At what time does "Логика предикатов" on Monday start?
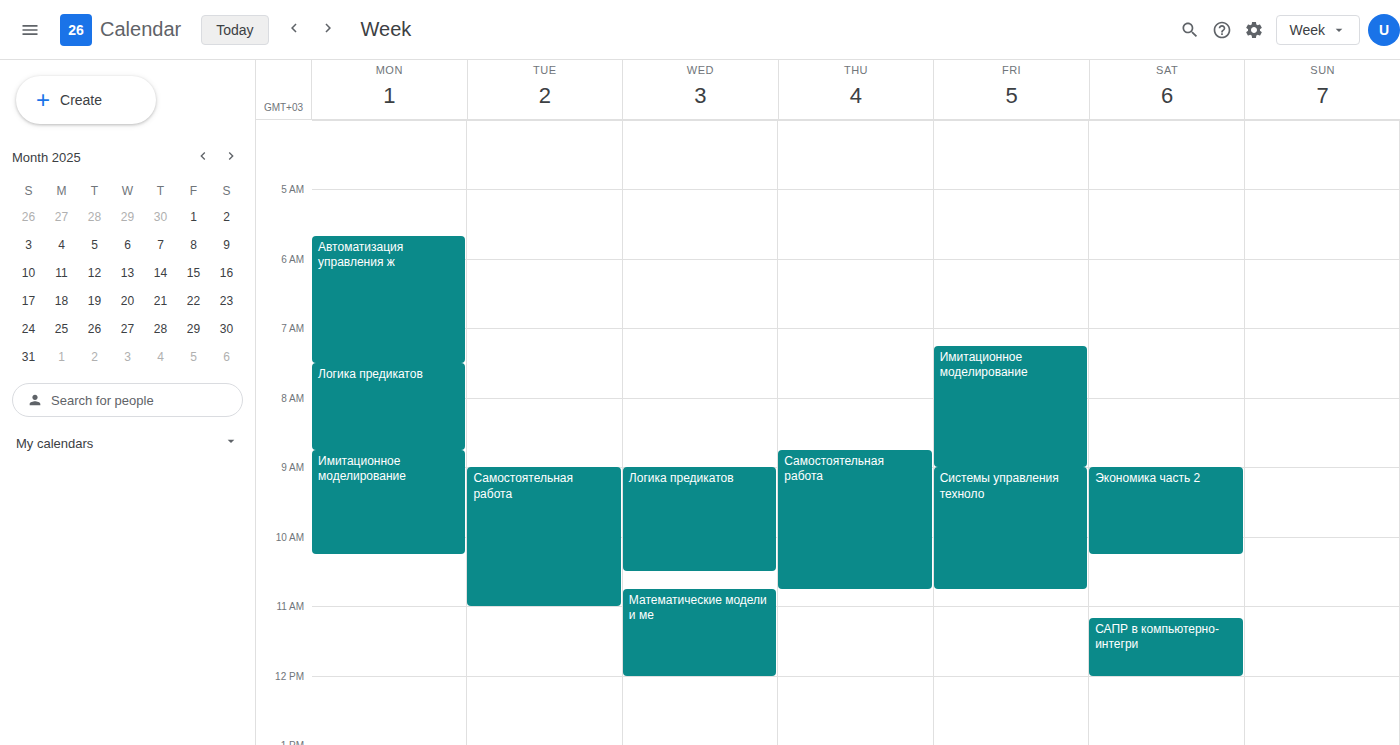
07:30